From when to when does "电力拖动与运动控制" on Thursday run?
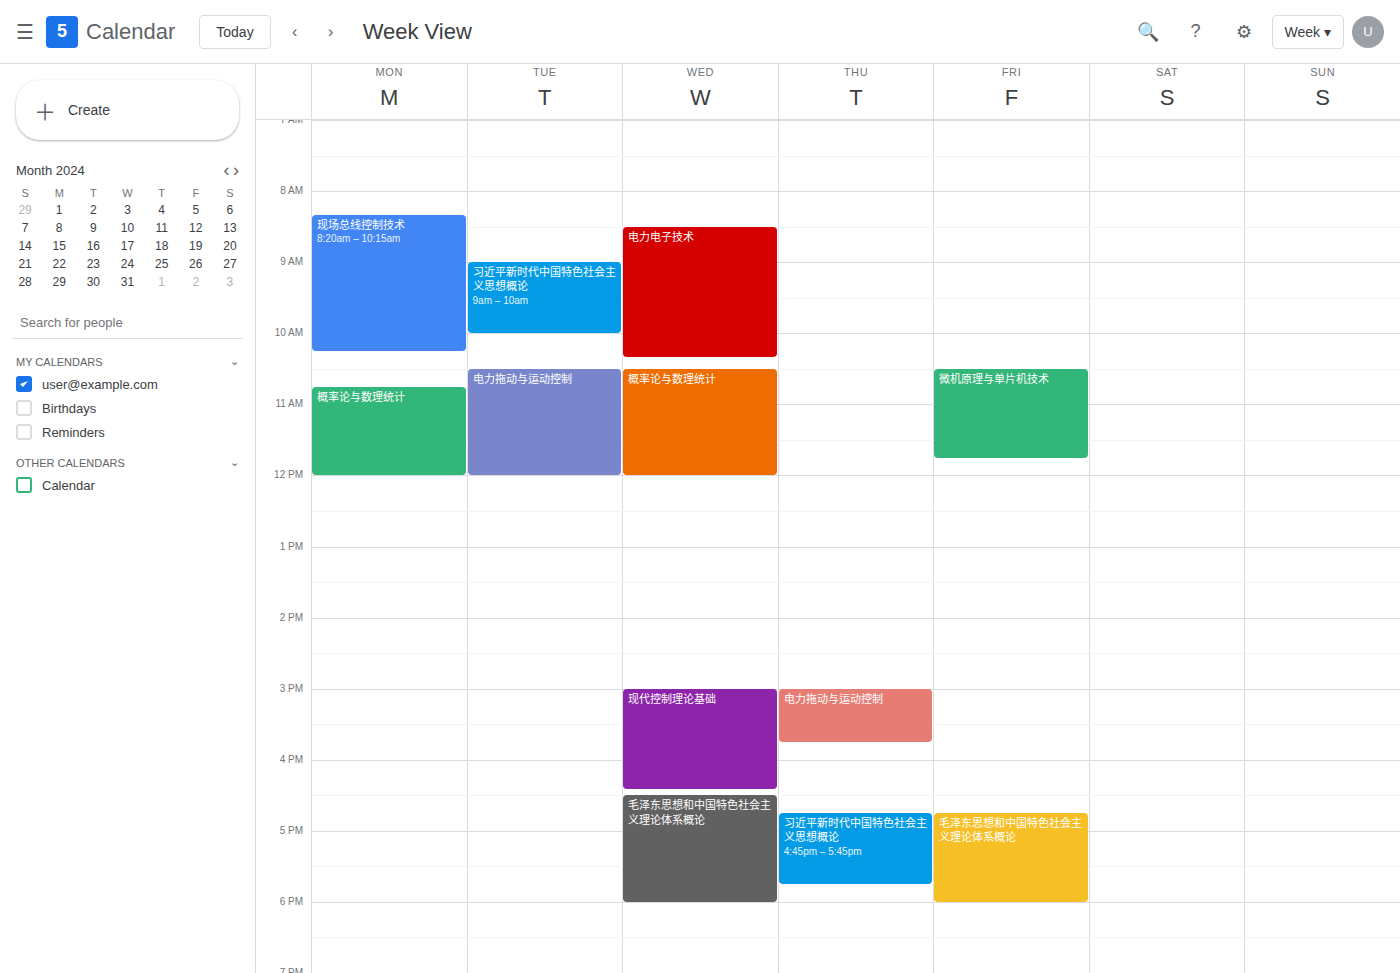
15:00 to 15:45